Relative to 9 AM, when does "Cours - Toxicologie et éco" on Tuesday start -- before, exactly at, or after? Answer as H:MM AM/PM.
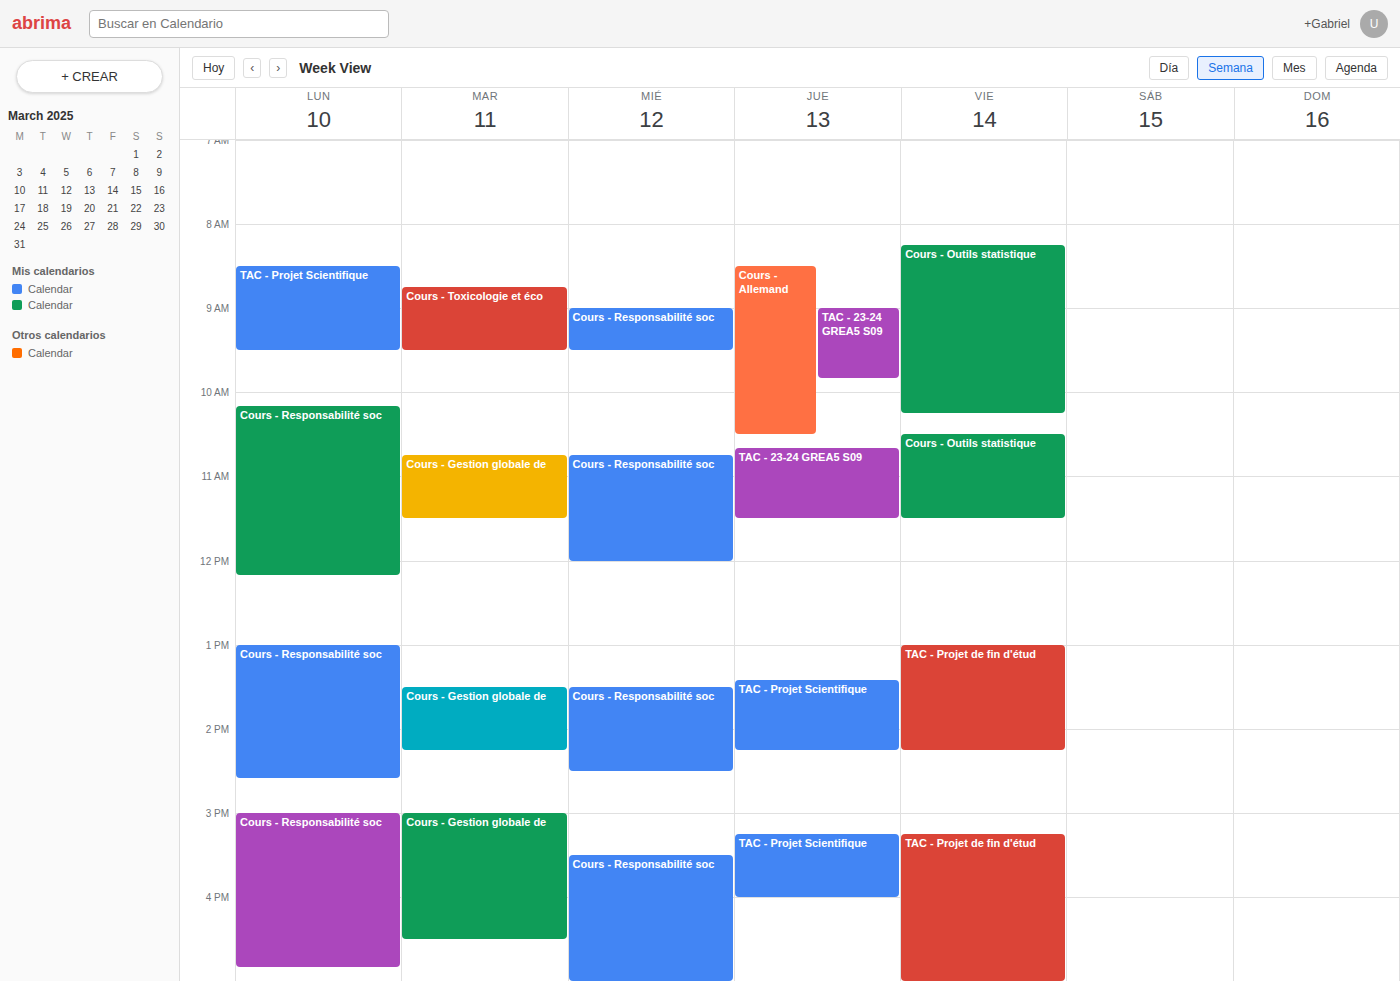
8:45 AM -- before 9 AM, 15 minutes above the 9 AM line.